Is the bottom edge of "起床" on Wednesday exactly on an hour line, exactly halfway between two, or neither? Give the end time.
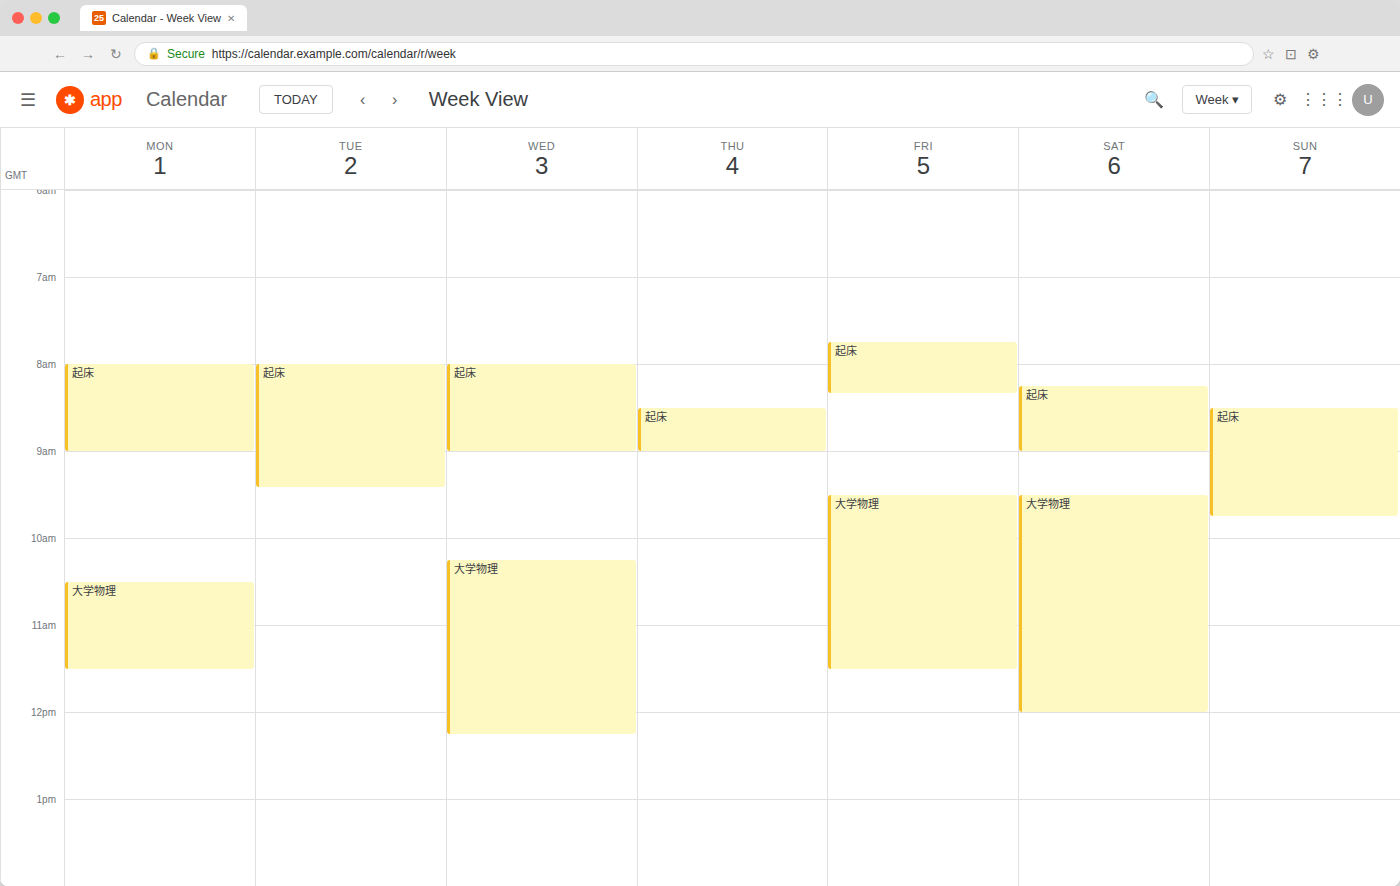
9:00 AM -- exactly on the 9 AM line.